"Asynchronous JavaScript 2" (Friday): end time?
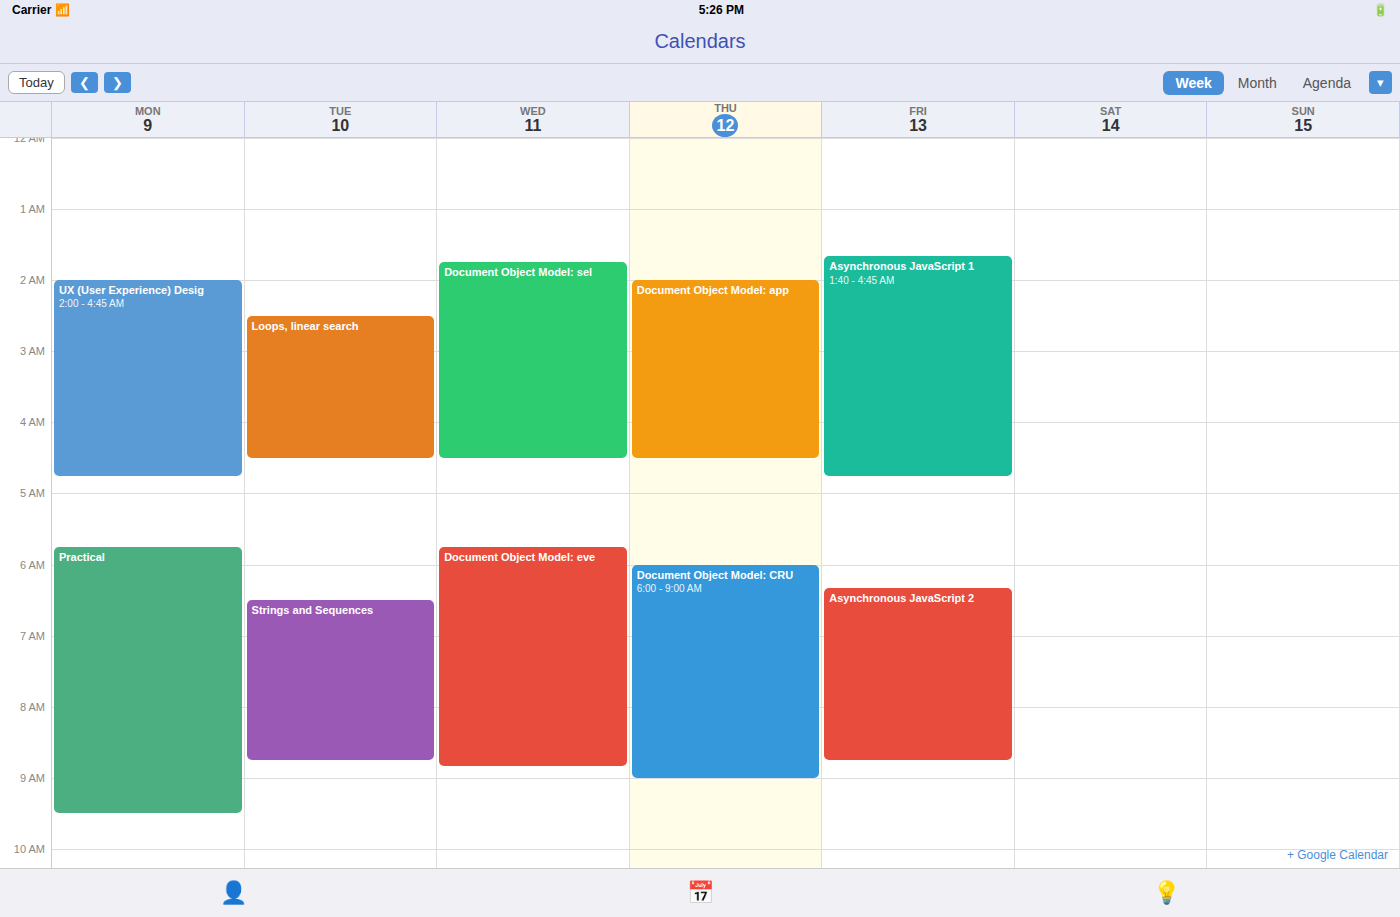
8:45 AM